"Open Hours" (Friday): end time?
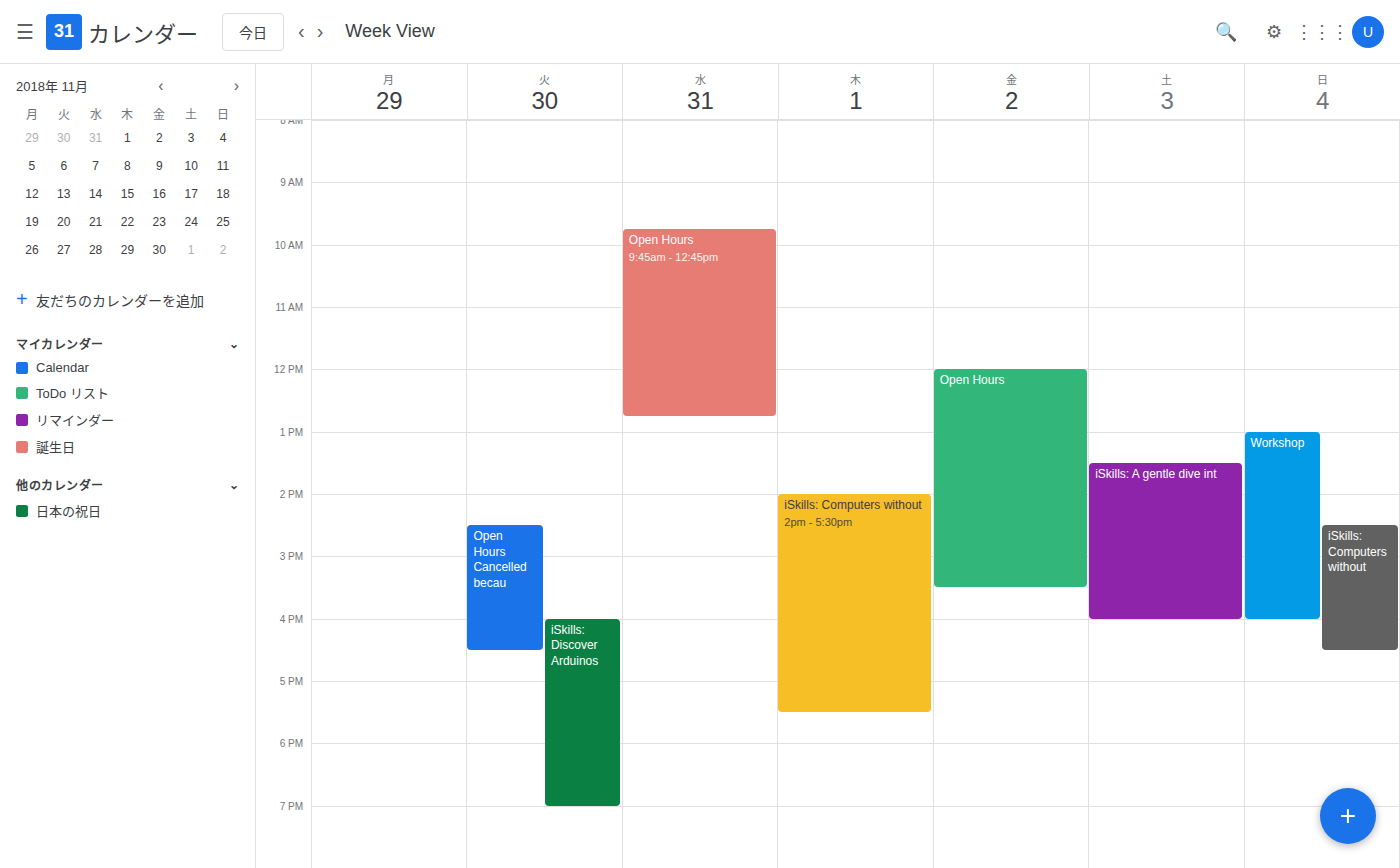
3:30 PM